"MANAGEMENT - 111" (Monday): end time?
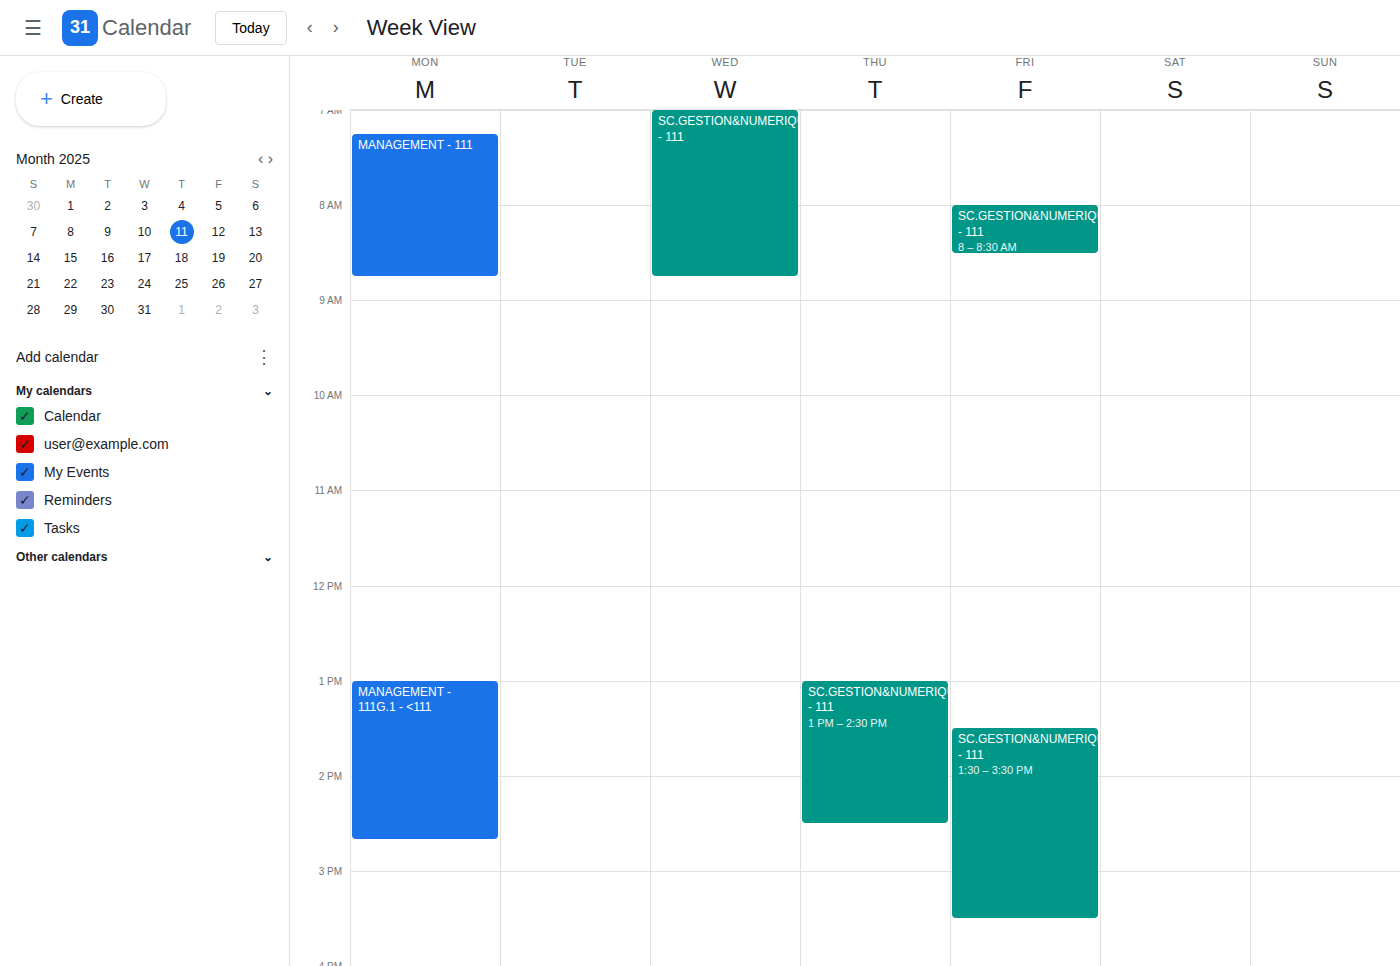
8:45 AM